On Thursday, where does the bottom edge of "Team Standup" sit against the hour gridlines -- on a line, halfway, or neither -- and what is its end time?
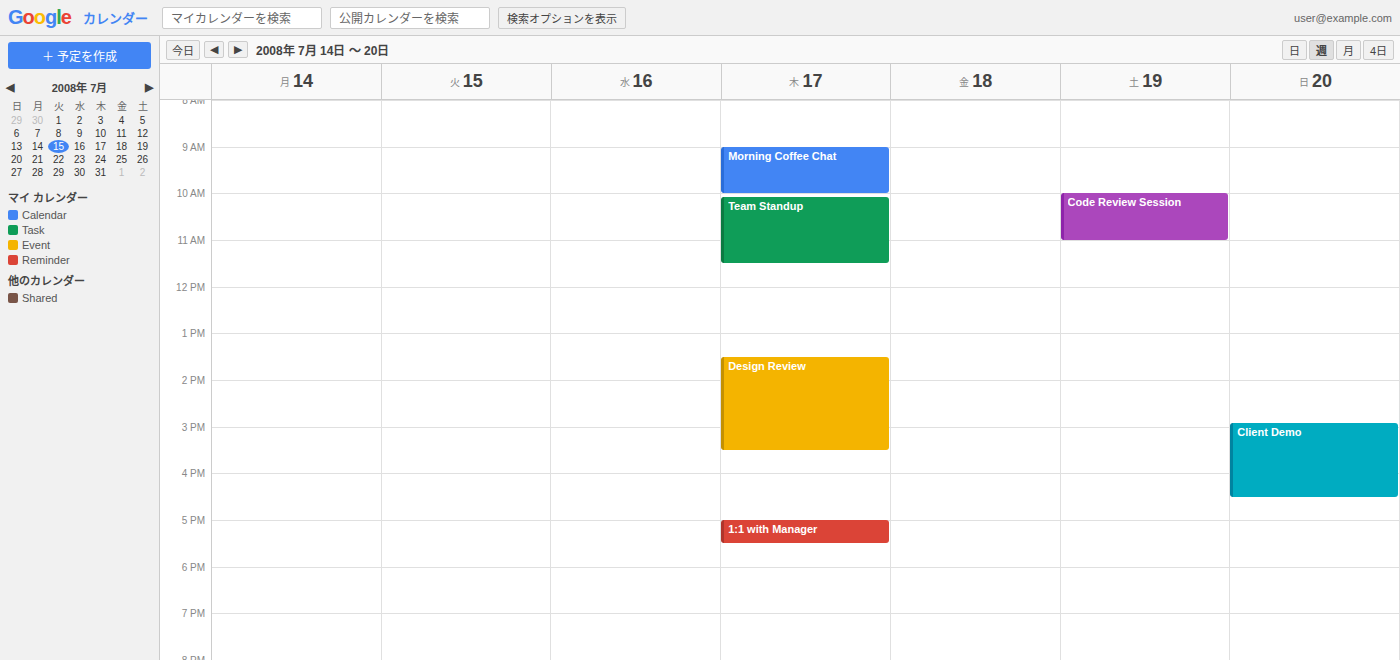
11:30 AM -- halfway between the 11 AM and 12 PM lines.